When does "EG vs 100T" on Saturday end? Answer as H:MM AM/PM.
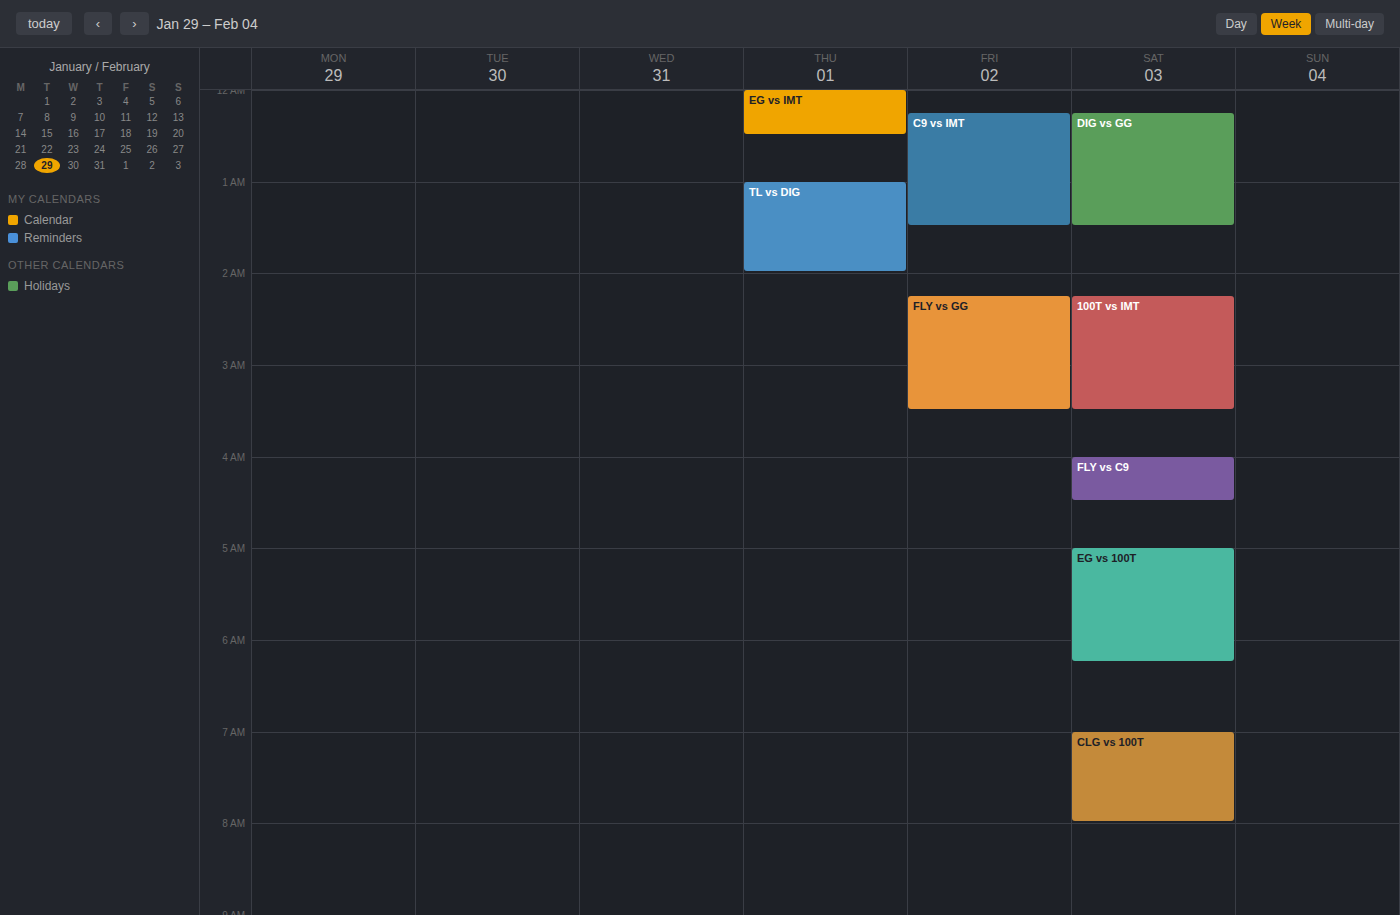
6:15 AM